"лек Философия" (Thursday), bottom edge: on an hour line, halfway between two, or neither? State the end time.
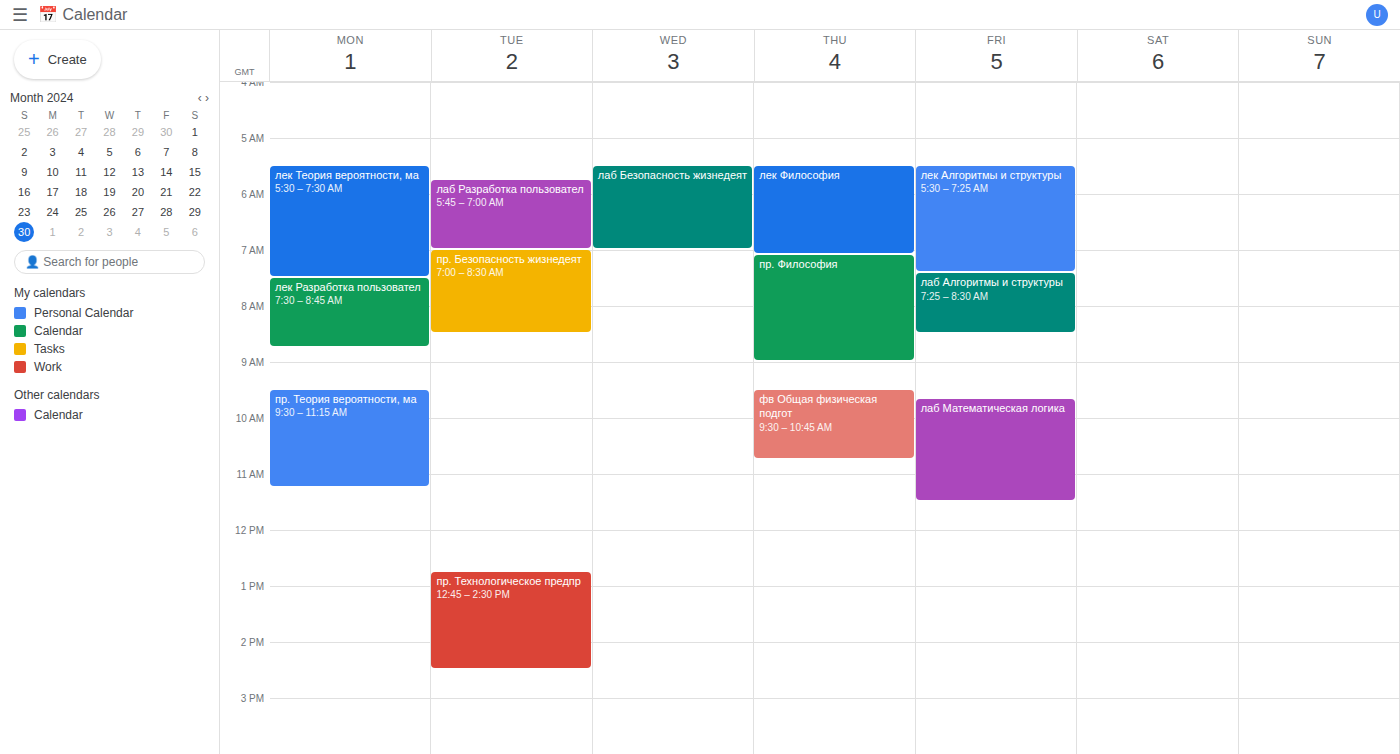
7:05 AM -- neither: 5 minutes below the 7 AM line and 55 minutes above the 8 AM line.